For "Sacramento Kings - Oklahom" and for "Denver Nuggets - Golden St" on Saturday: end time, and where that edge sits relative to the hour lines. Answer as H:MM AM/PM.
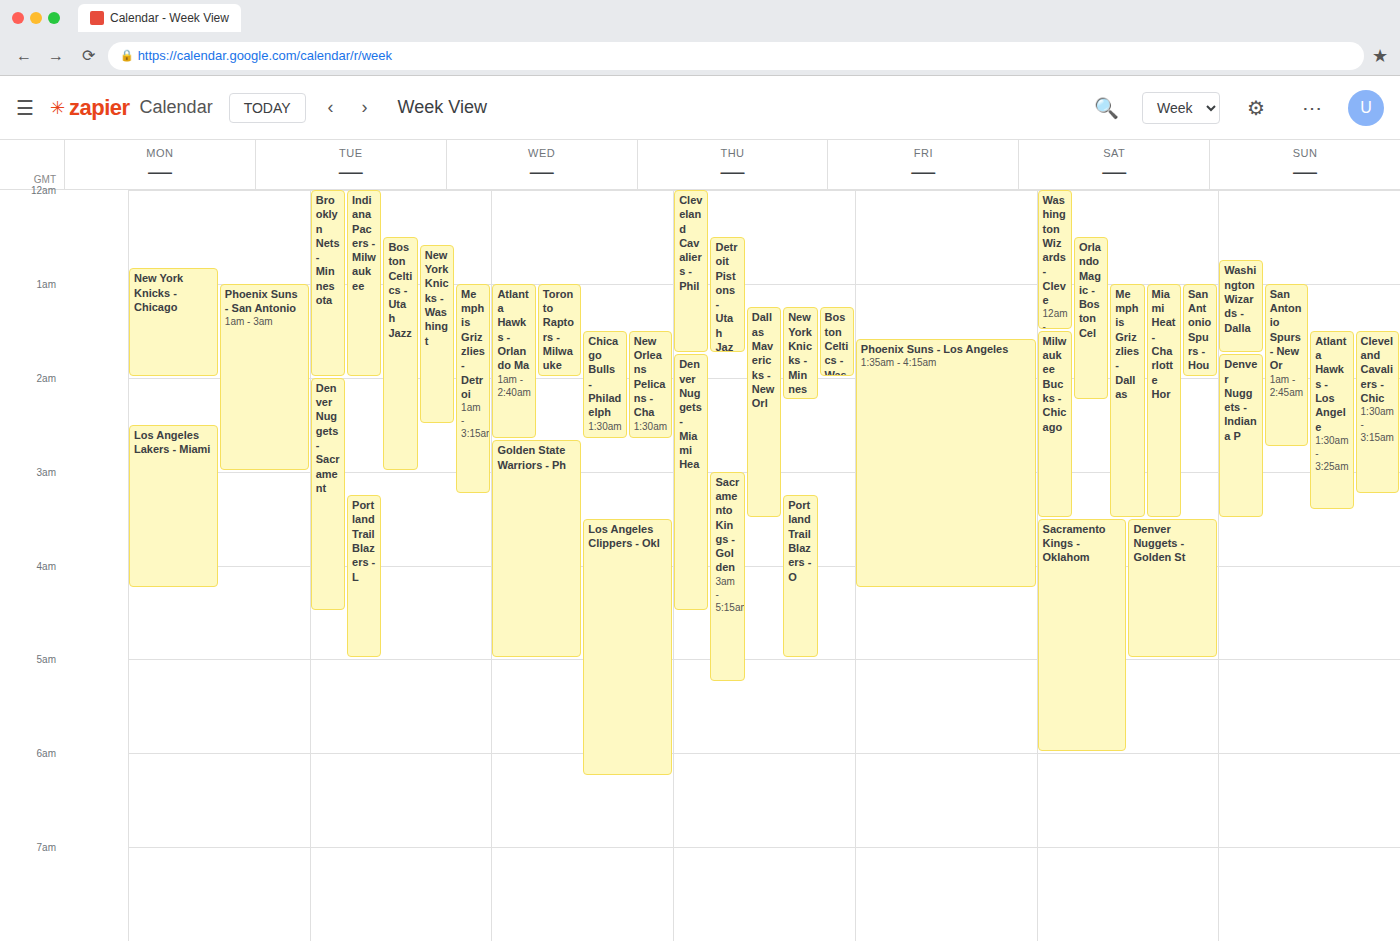
"Sacramento Kings - Oklahom": 6:00 AM, exactly on the 6 AM line. "Denver Nuggets - Golden St": 5:00 AM, exactly on the 5 AM line.